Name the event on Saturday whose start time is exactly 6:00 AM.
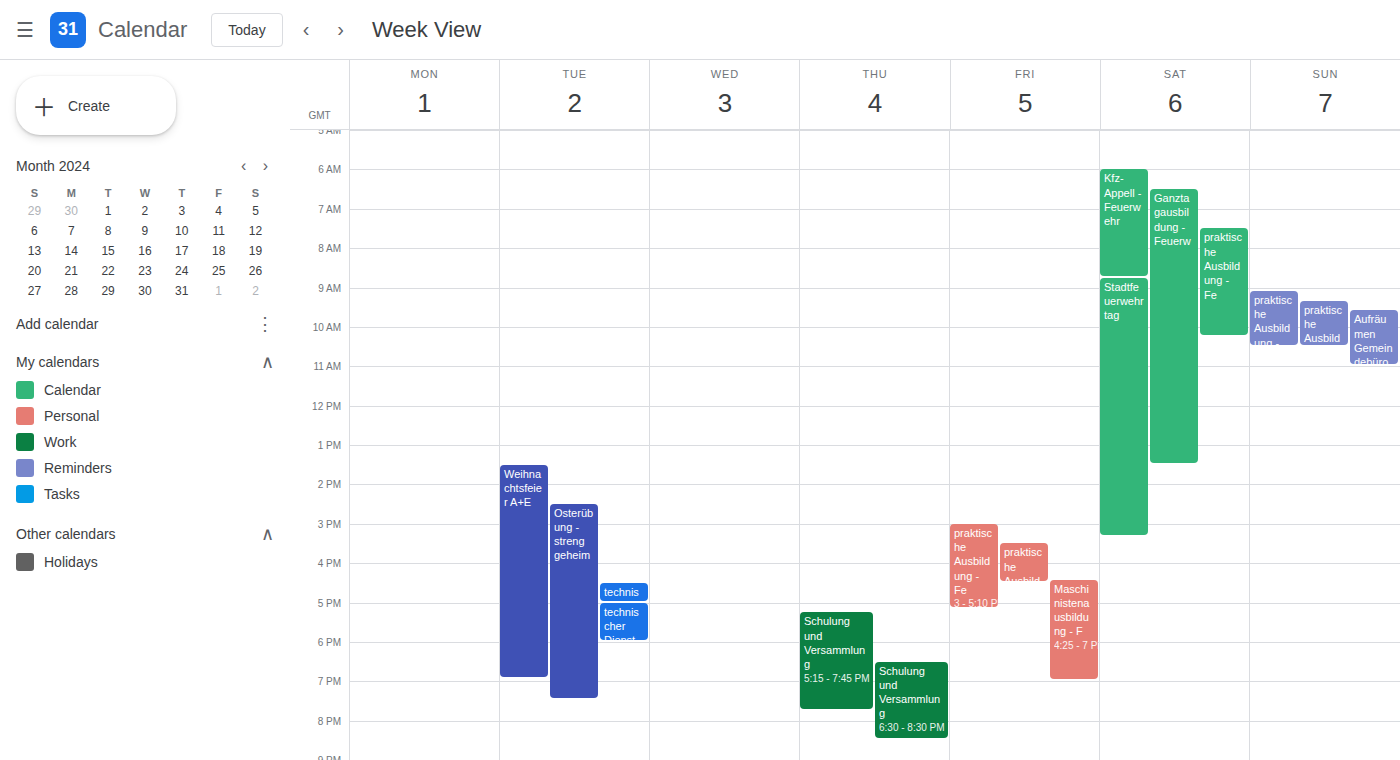
"Kfz-Appell - Feuerwehr"